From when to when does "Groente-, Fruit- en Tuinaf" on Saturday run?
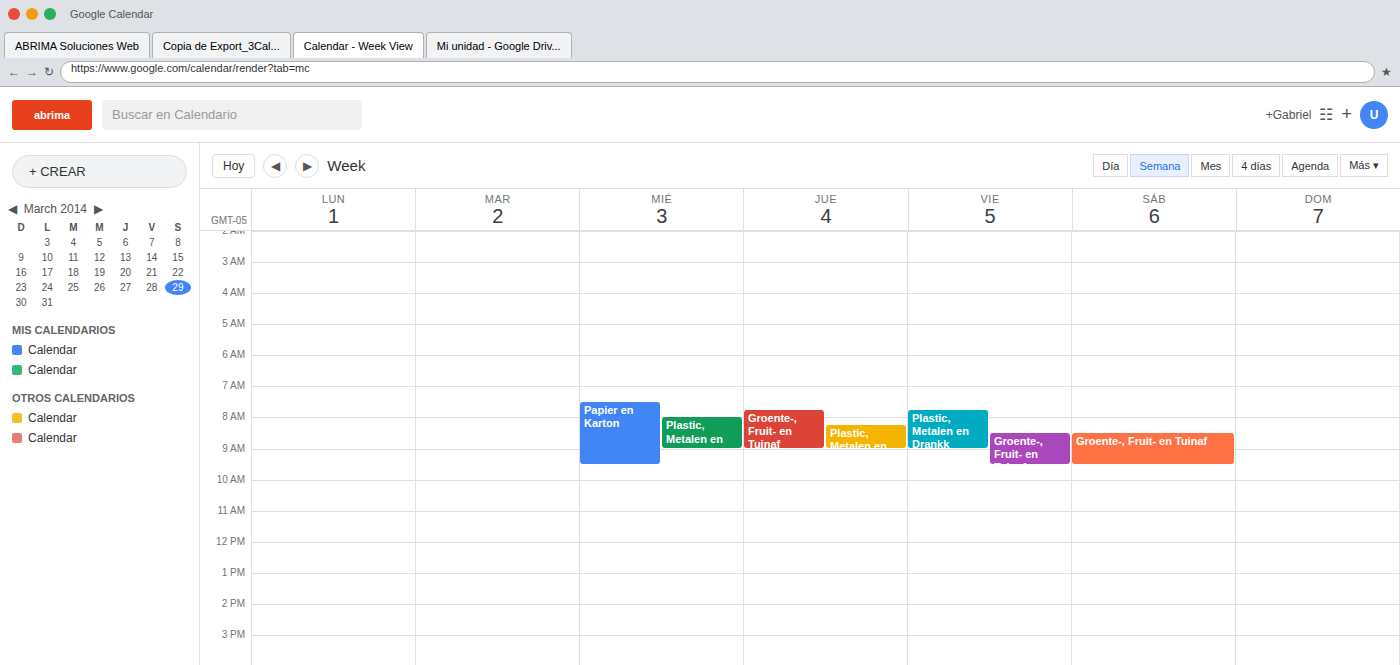
8:30 AM to 9:30 AM